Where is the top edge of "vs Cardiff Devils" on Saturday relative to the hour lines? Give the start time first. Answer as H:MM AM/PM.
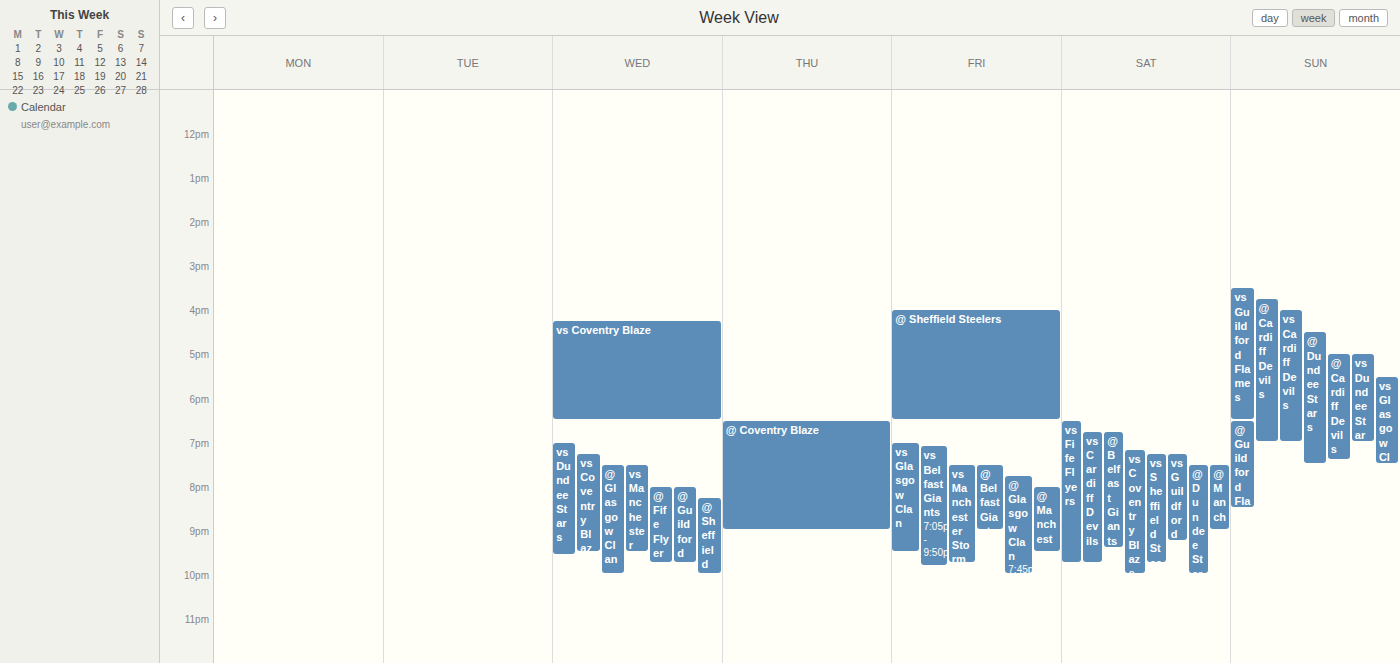
6:45 PM -- neither: three quarters of the way from the 6 PM line to the 7 PM line.